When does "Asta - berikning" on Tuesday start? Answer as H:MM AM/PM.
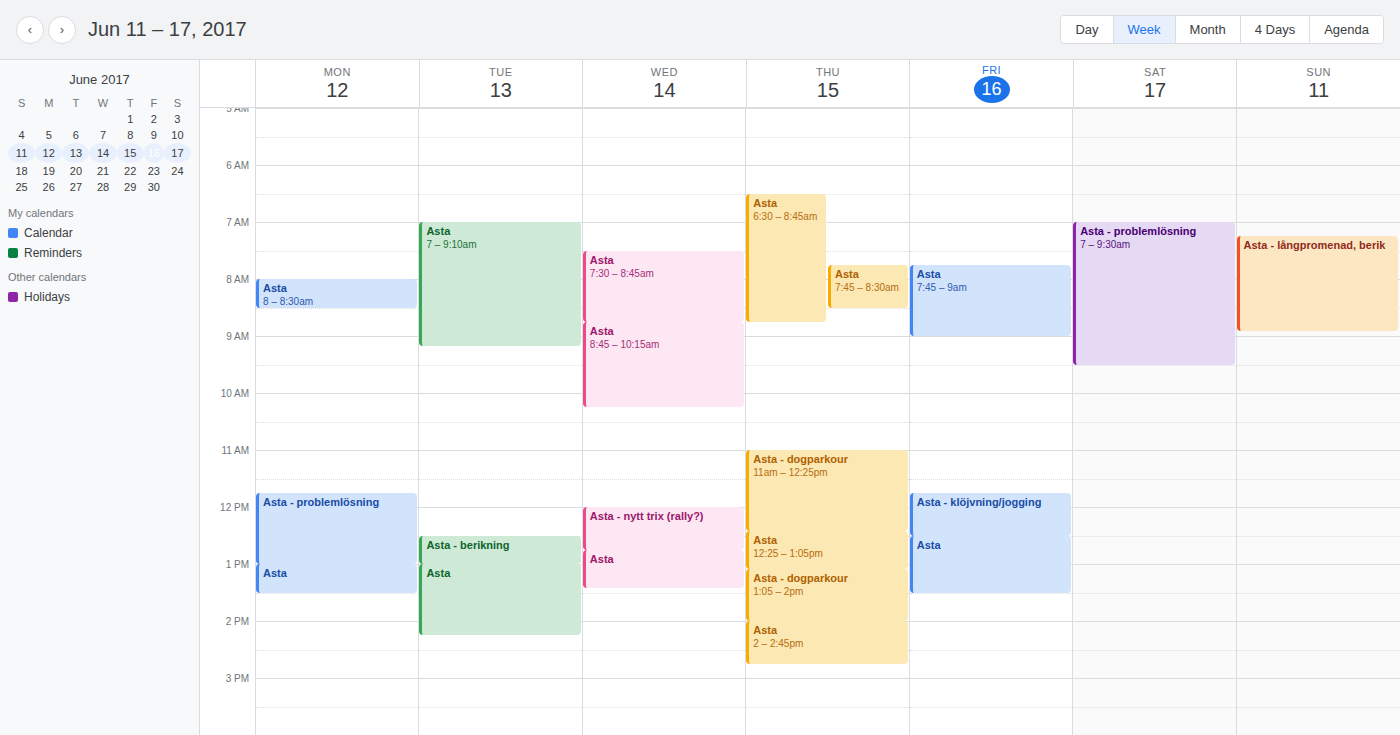
12:30 PM